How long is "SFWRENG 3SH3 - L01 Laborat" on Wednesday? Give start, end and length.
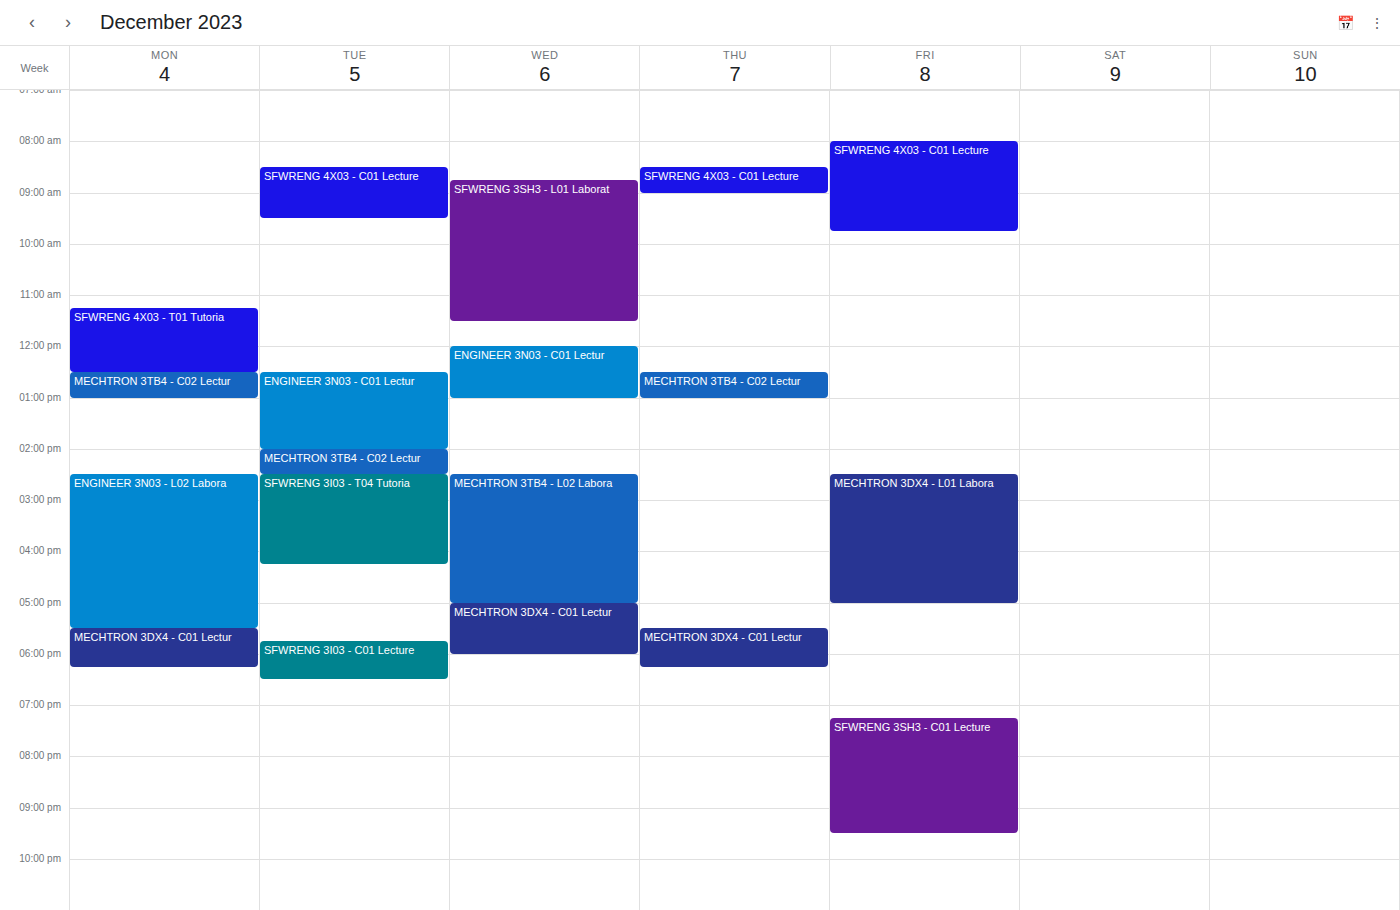
8:45 AM to 11:30 AM, 2 hours 45 minutes